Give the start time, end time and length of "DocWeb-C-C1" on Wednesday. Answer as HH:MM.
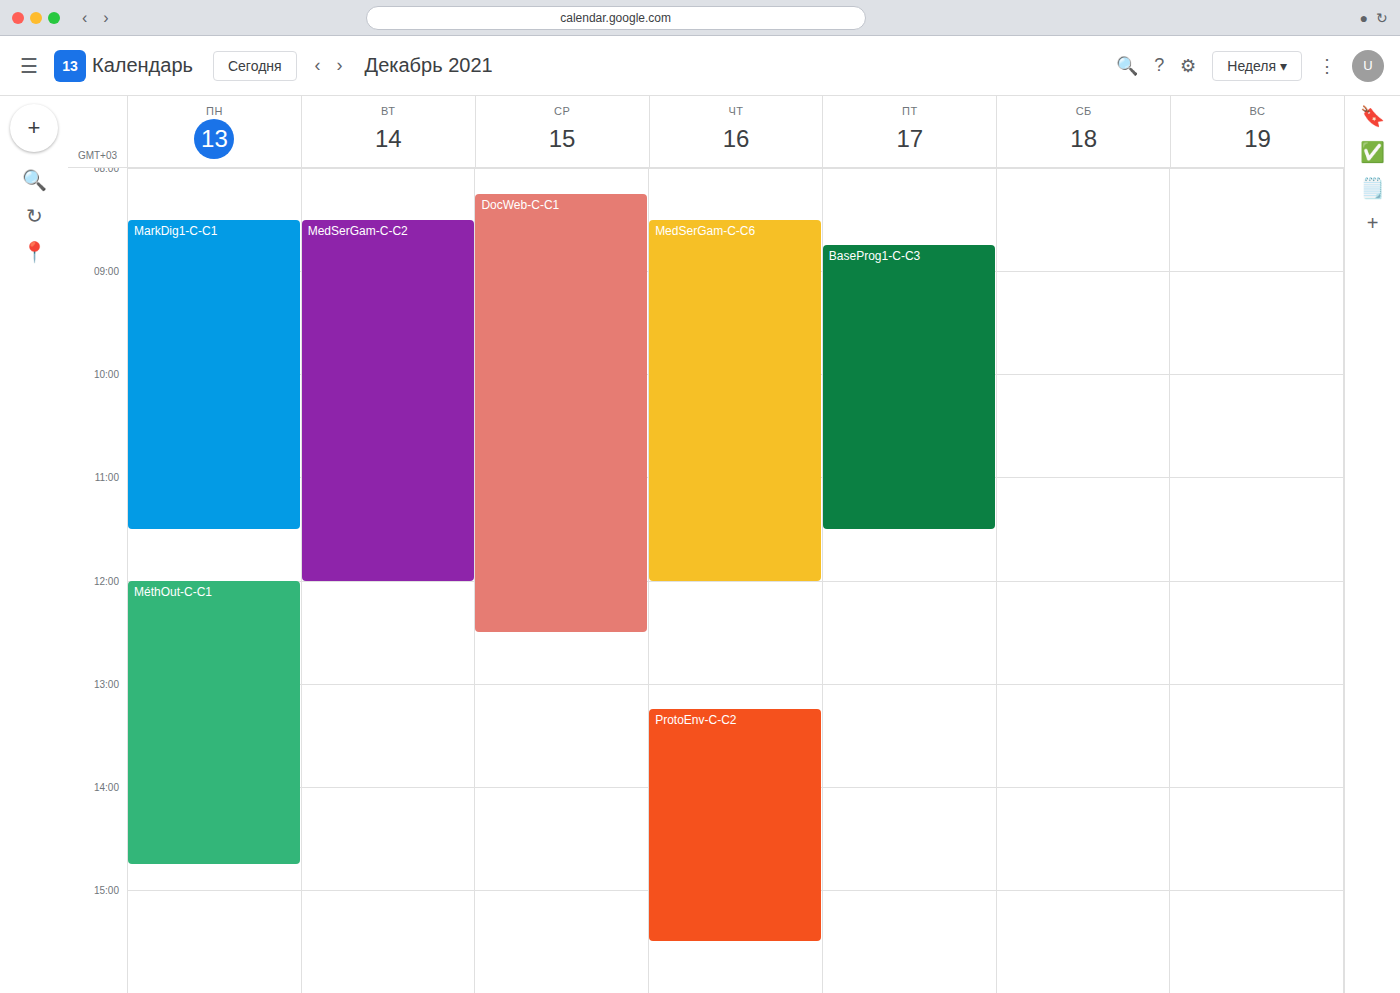
08:15 to 12:30, 4 hours 15 minutes